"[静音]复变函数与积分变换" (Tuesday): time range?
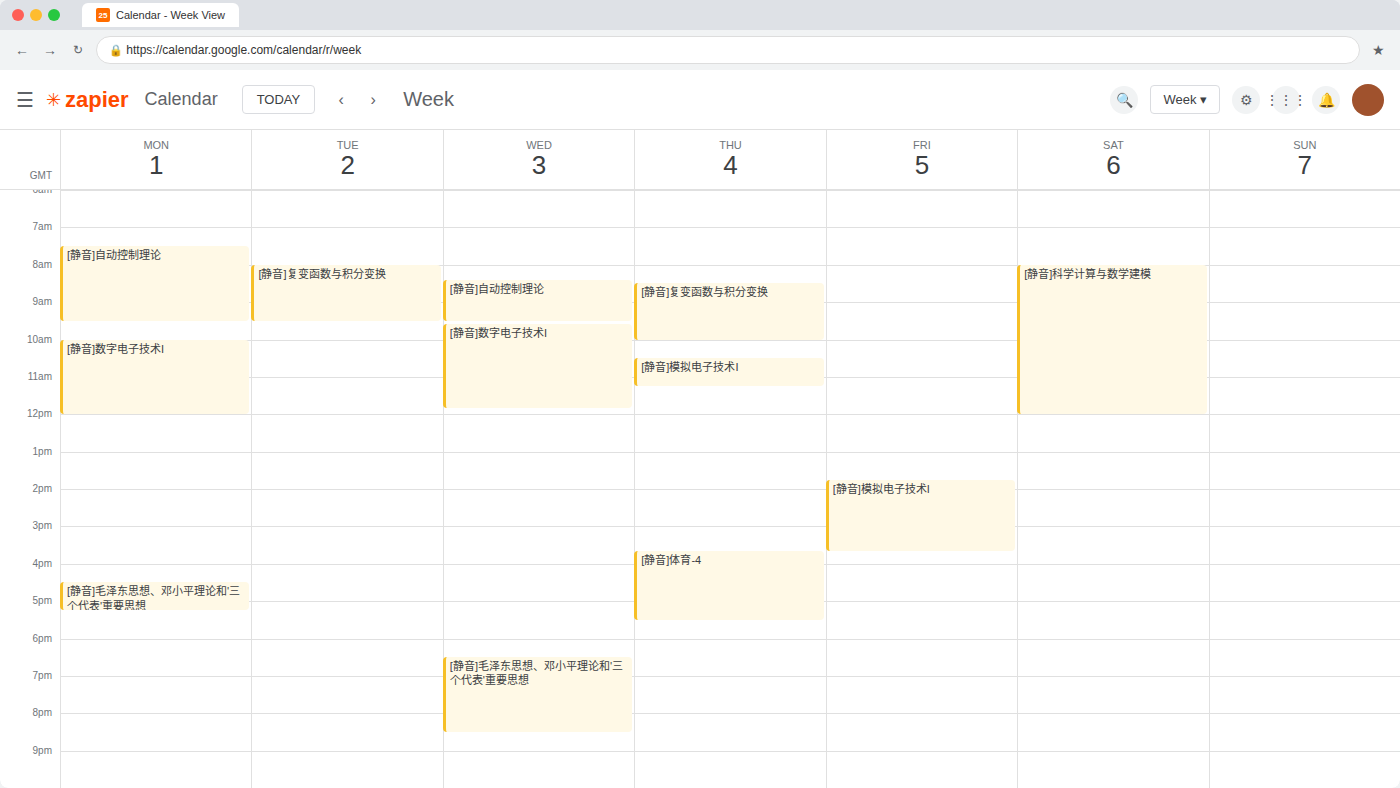
8:00 AM to 9:30 AM